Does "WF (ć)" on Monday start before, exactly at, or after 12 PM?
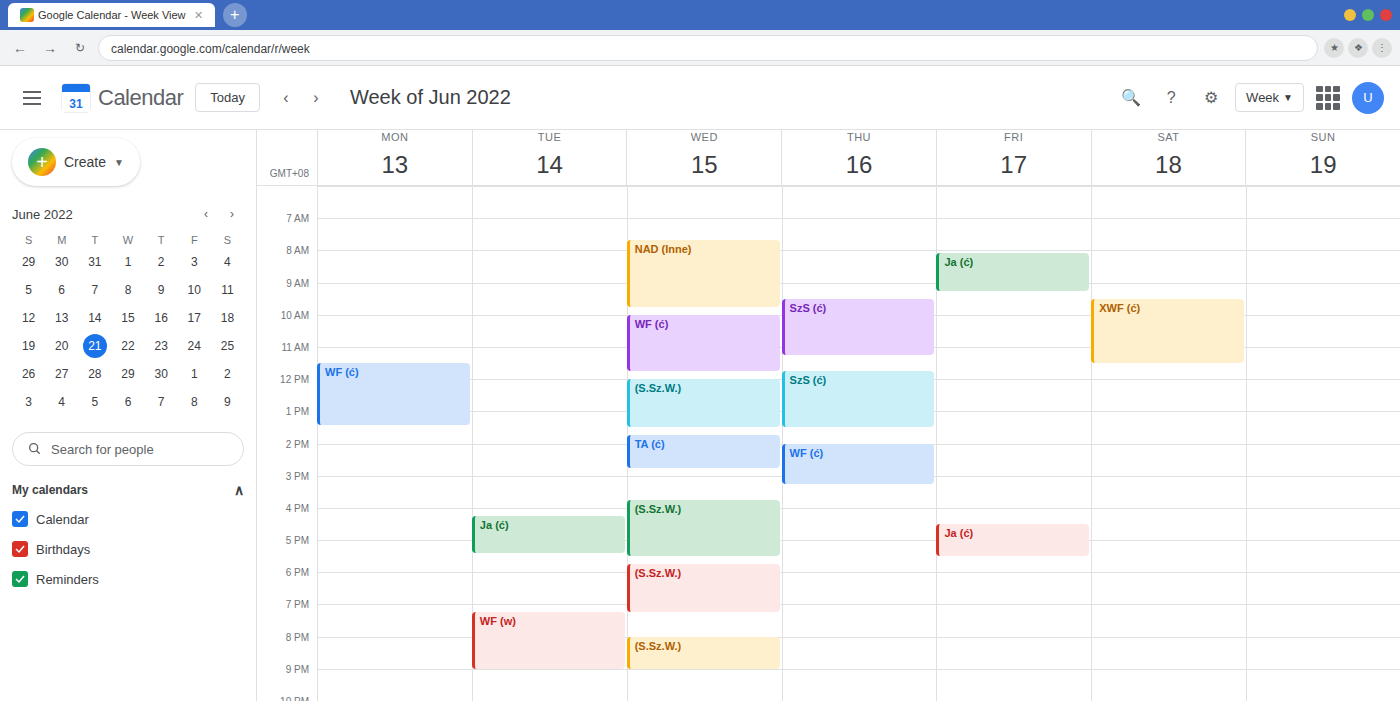
11:30 AM -- before 12 PM, 30 minutes above the 12 PM line.